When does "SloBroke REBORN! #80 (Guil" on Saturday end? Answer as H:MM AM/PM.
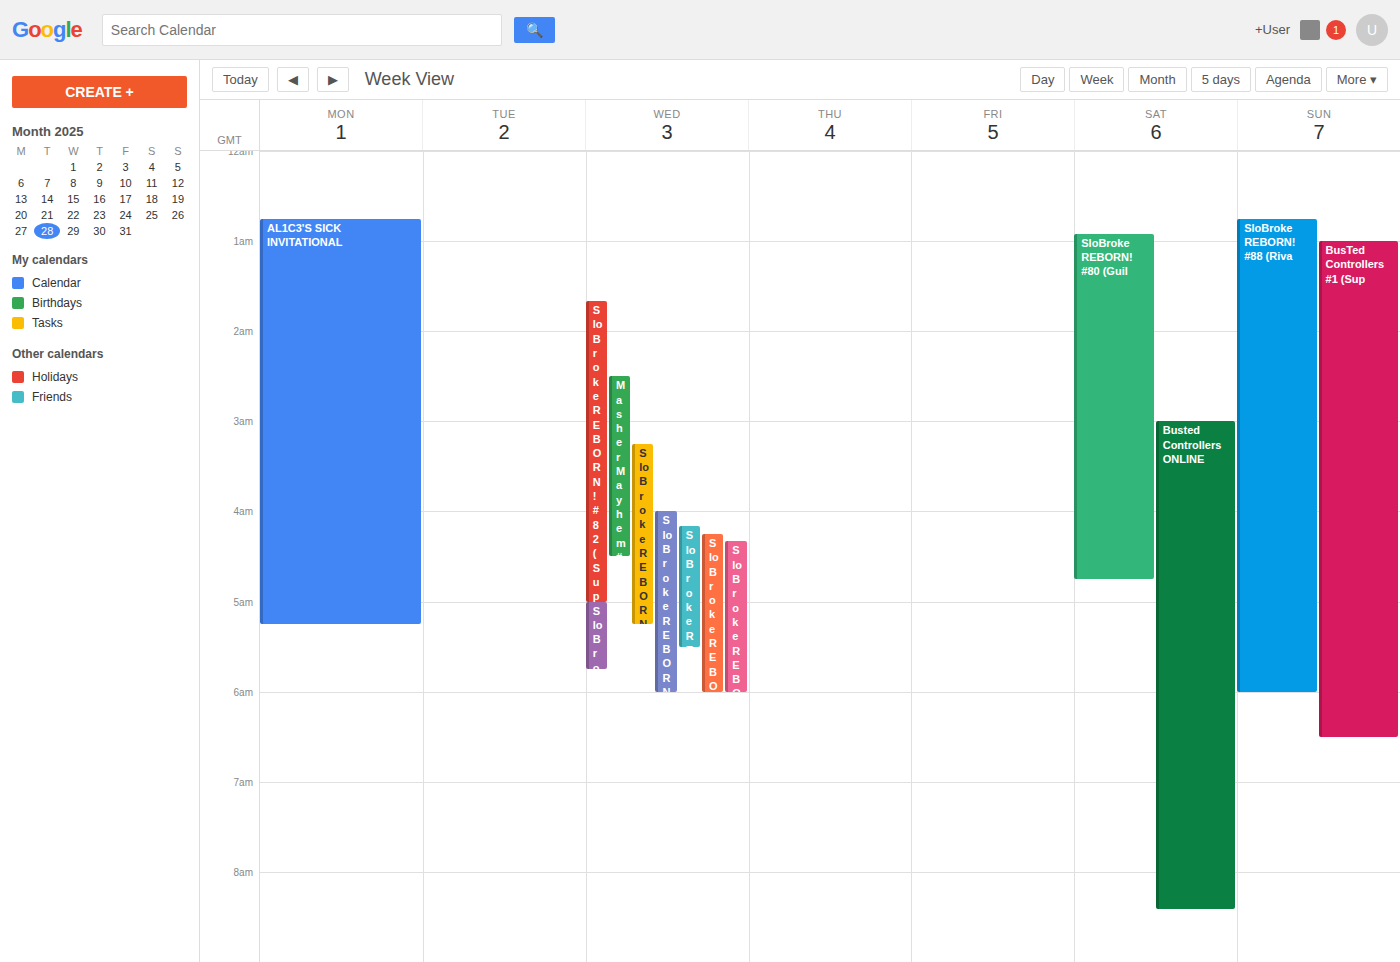
4:45 AM